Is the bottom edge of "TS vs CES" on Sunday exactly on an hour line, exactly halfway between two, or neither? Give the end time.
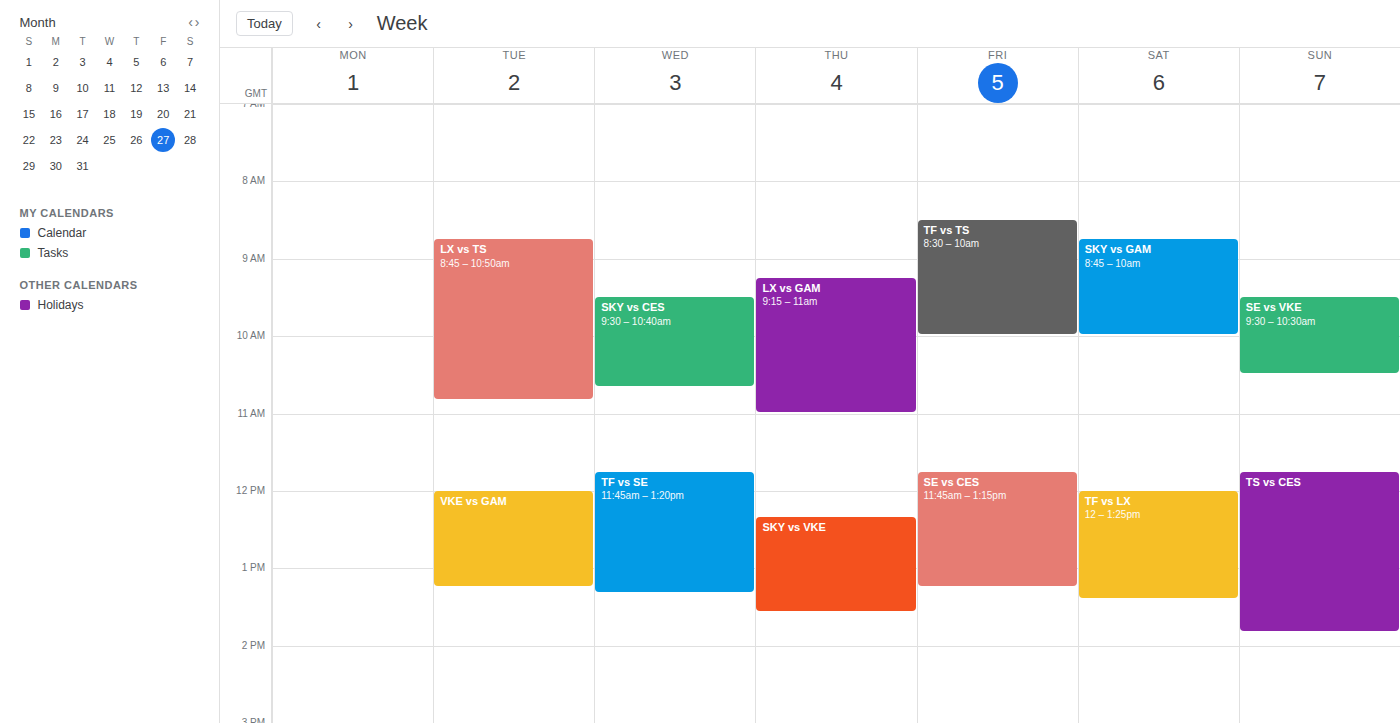
1:50 PM -- neither: 50 minutes below the 1 PM line and 10 minutes above the 2 PM line.